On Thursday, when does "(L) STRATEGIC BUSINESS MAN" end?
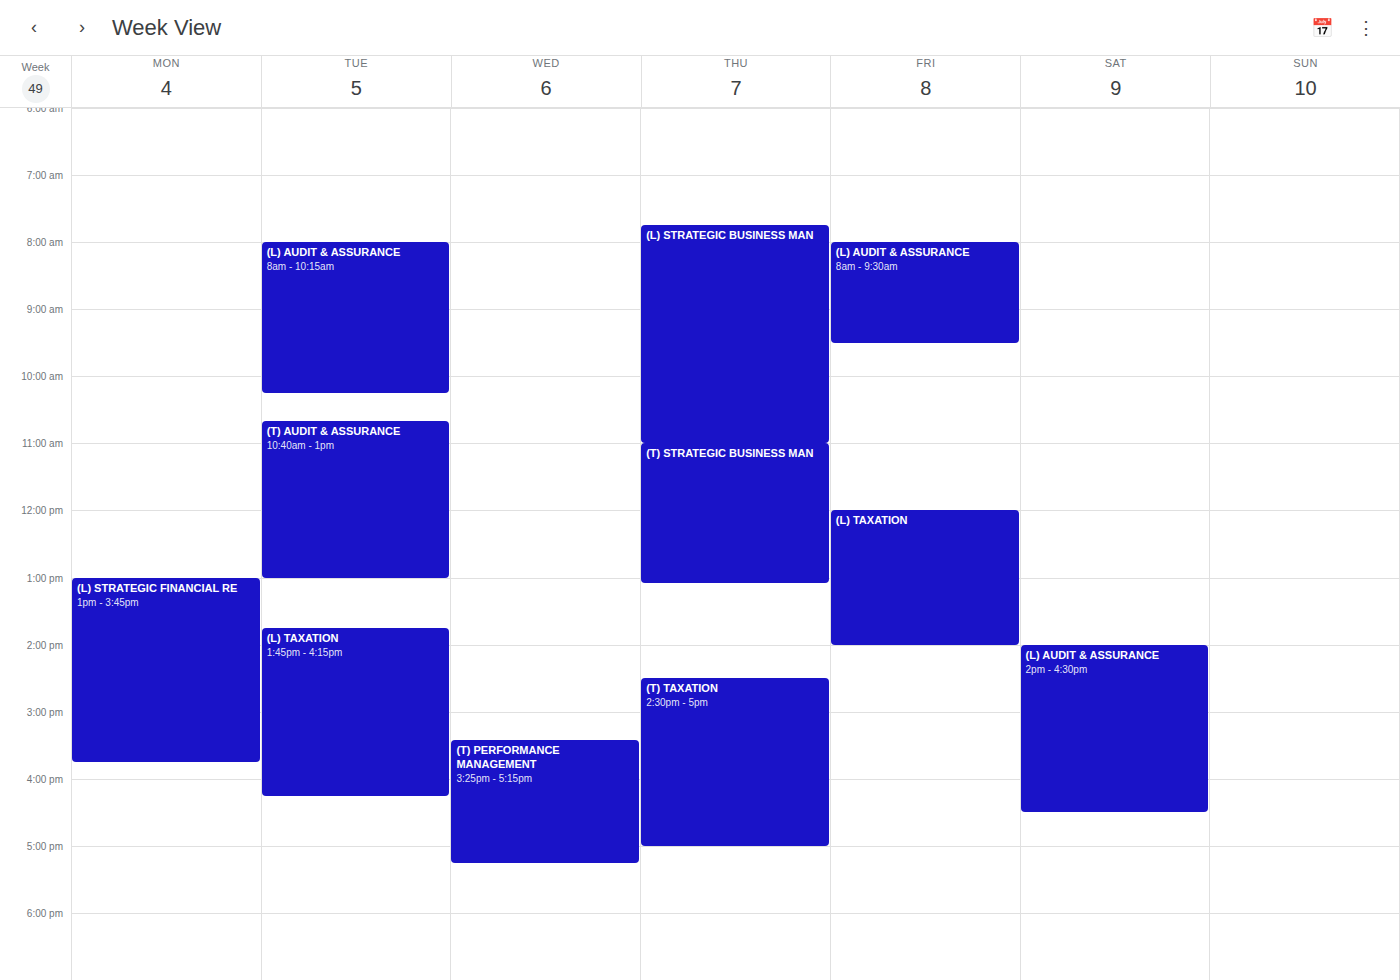
11:00 AM